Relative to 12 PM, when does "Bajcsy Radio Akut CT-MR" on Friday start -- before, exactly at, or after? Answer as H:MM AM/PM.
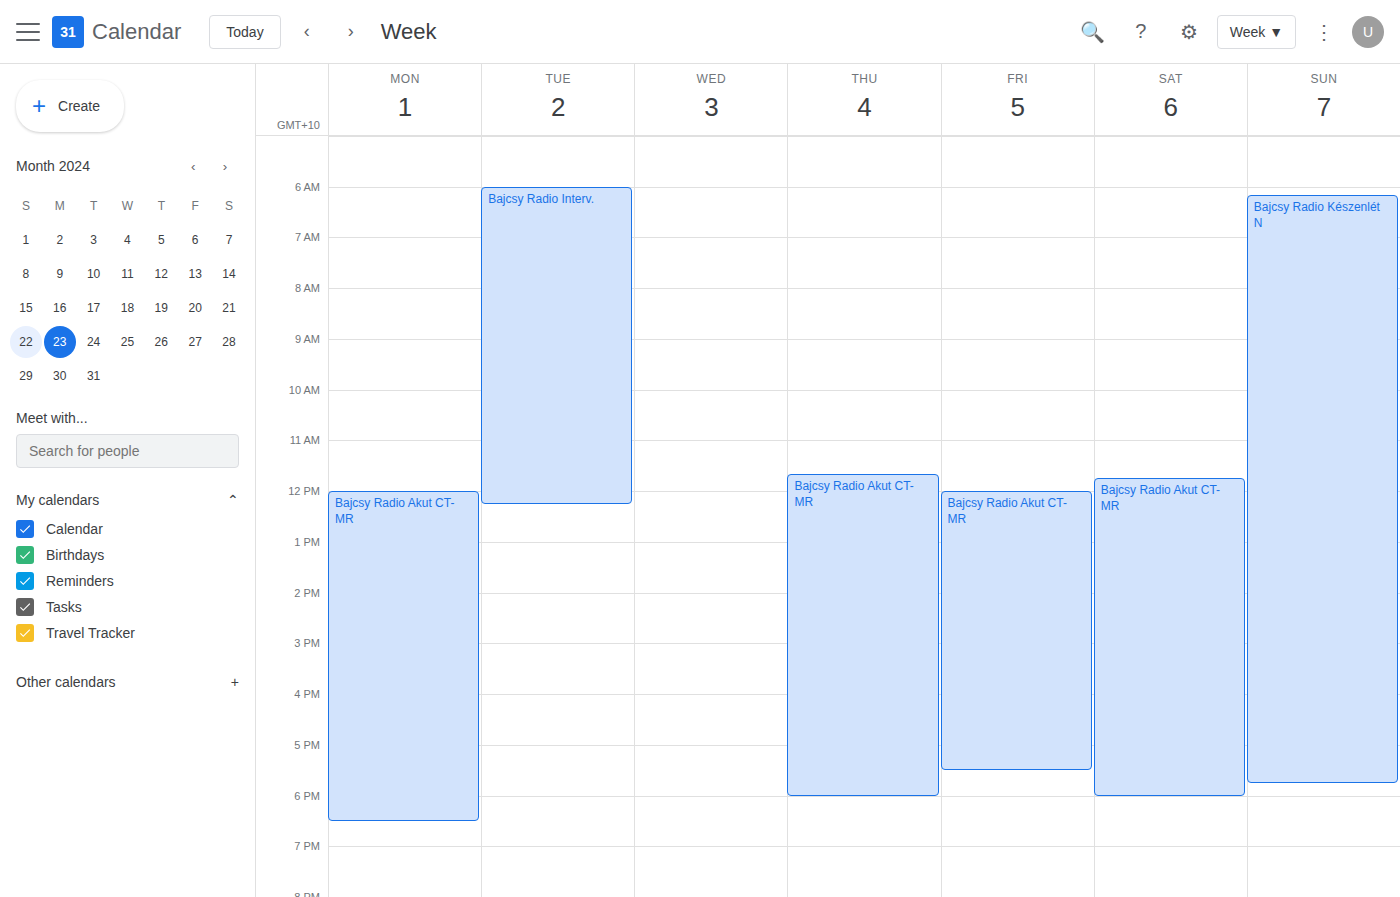
12:00 PM -- exactly at 12 PM, on the 12 PM line.